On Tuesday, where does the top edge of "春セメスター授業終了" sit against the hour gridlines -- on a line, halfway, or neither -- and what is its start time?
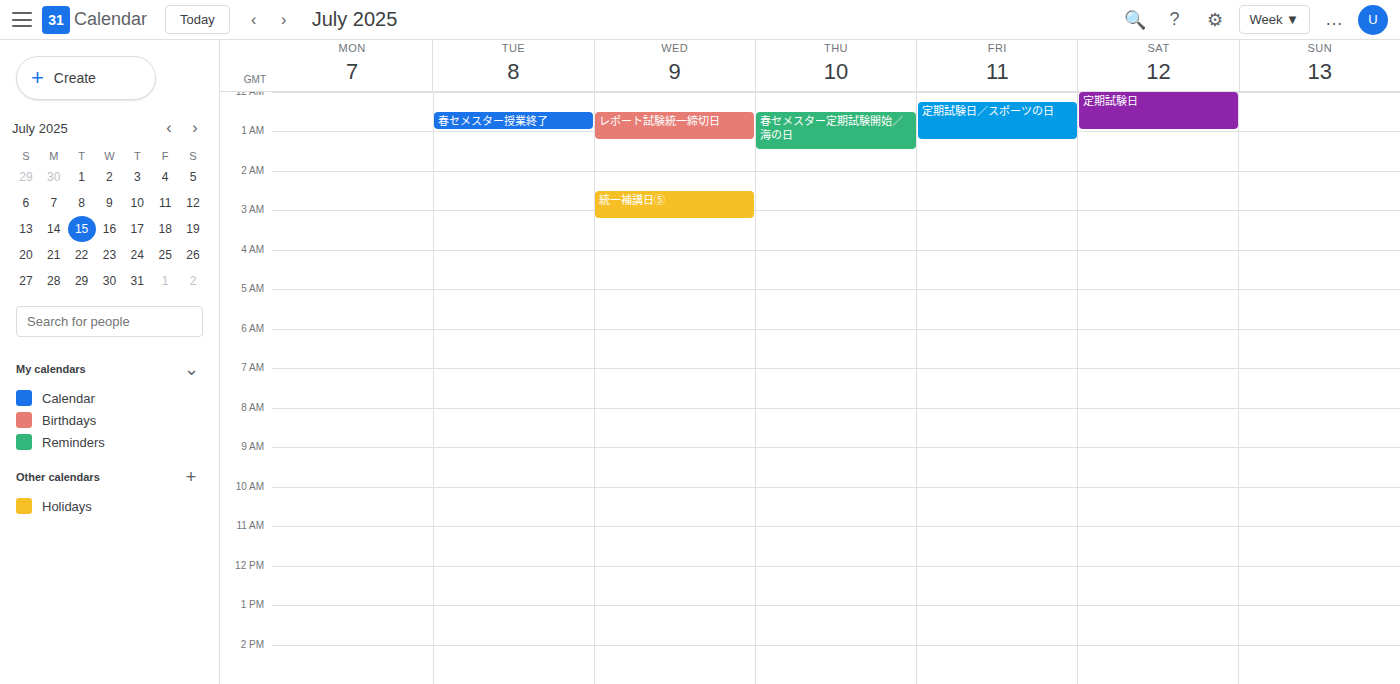
00:30 -- halfway between the 00:00 and 01:00 lines.